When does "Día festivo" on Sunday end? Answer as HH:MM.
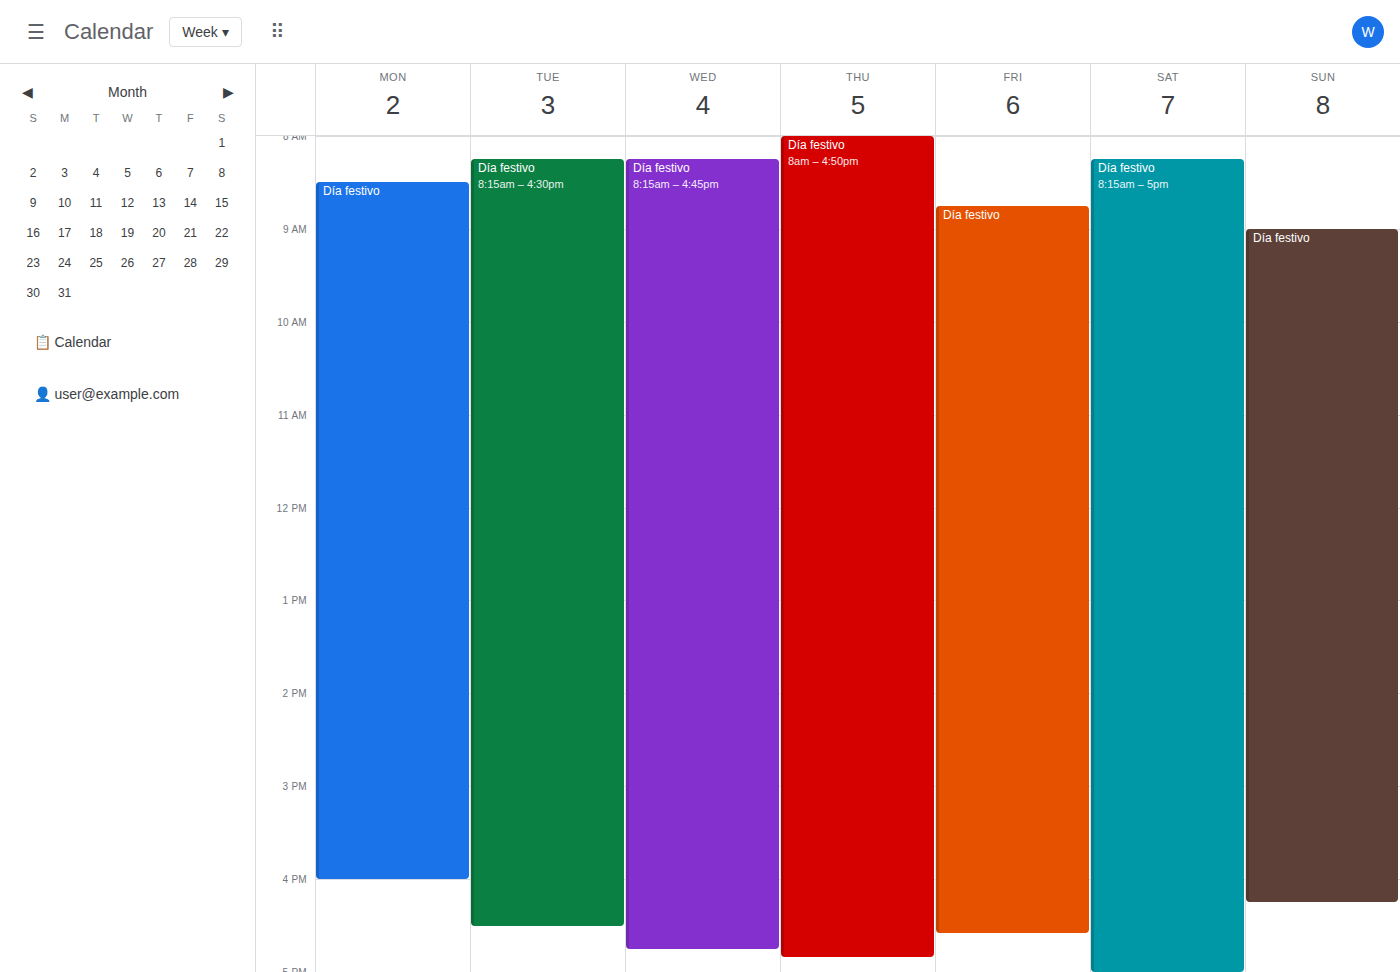
16:15